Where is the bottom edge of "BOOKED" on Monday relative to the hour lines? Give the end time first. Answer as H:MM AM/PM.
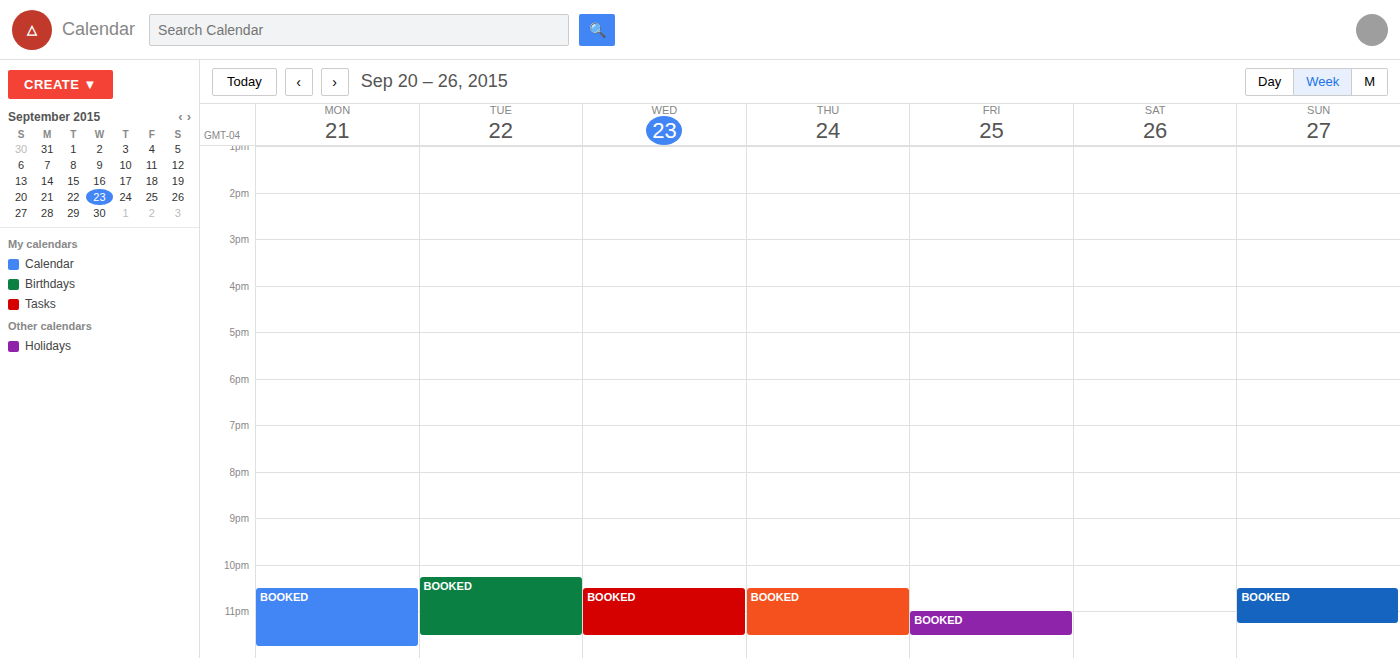
11:45 PM -- neither: three quarters of the way from the 11 PM line to the 12 AM line.